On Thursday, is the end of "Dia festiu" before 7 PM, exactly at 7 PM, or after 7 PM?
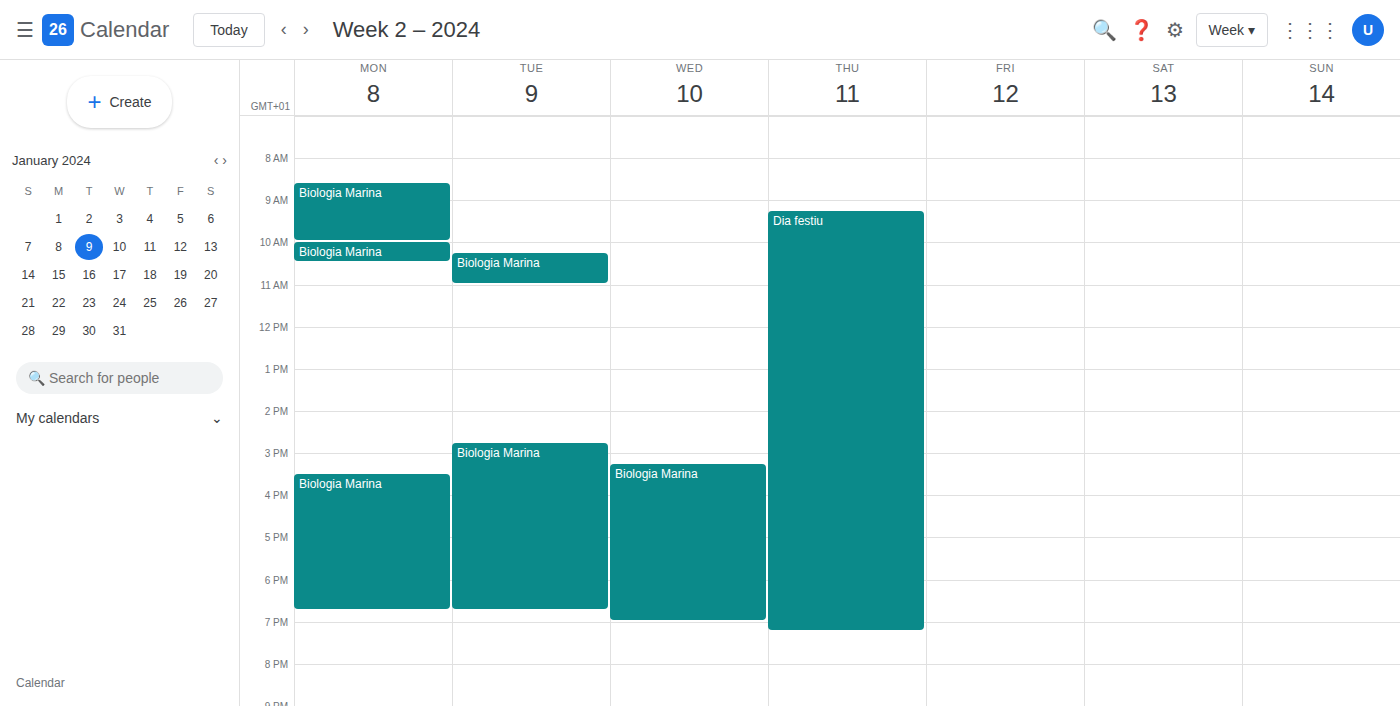
7:15 PM -- after 7 PM, 15 minutes below the 7 PM line.